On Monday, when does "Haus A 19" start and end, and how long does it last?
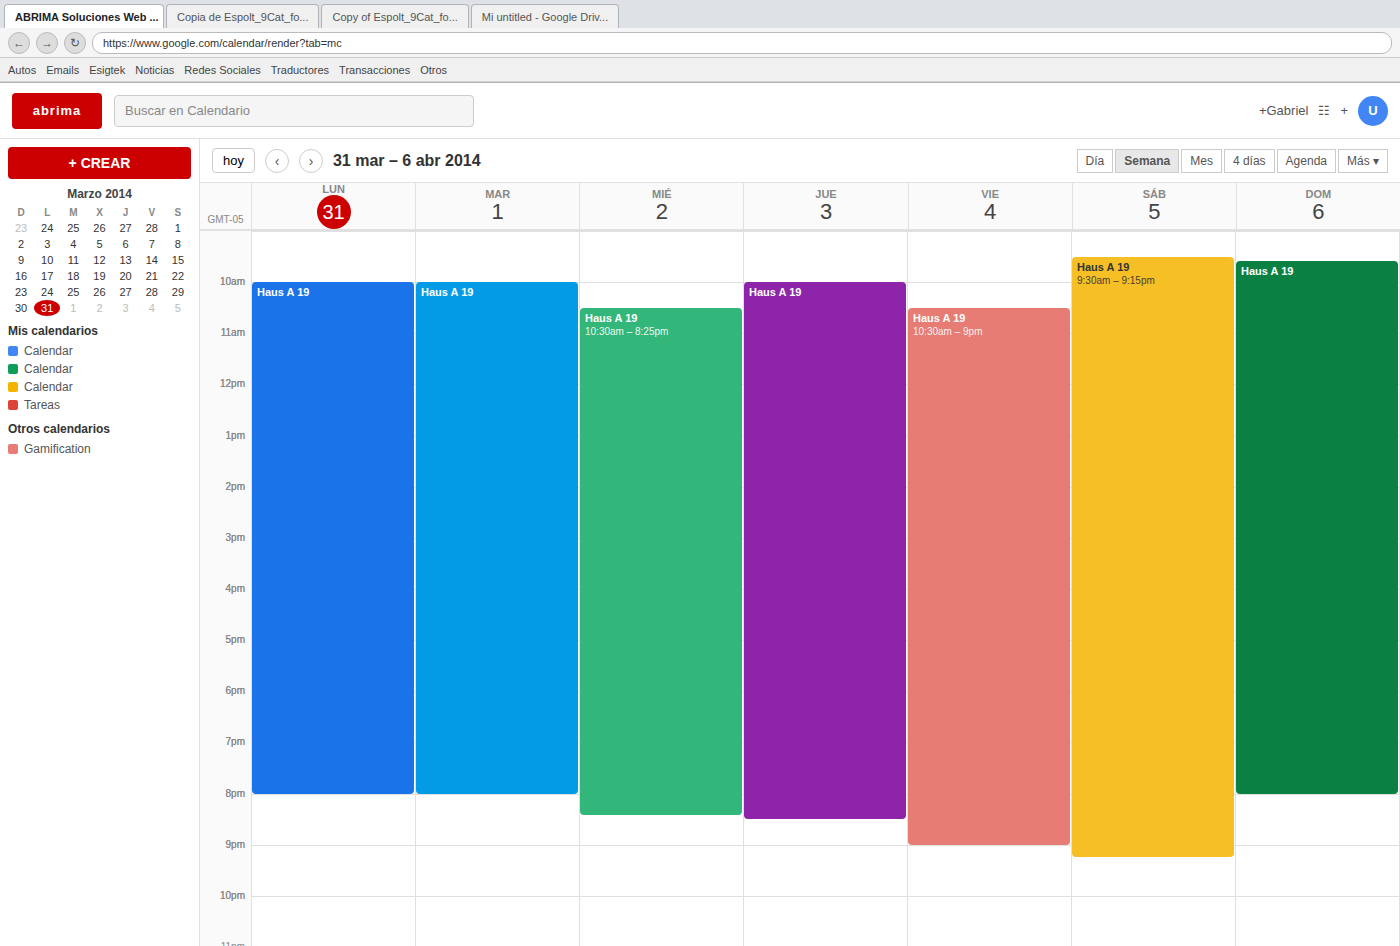
10:00 AM to 8:00 PM, 10 hours